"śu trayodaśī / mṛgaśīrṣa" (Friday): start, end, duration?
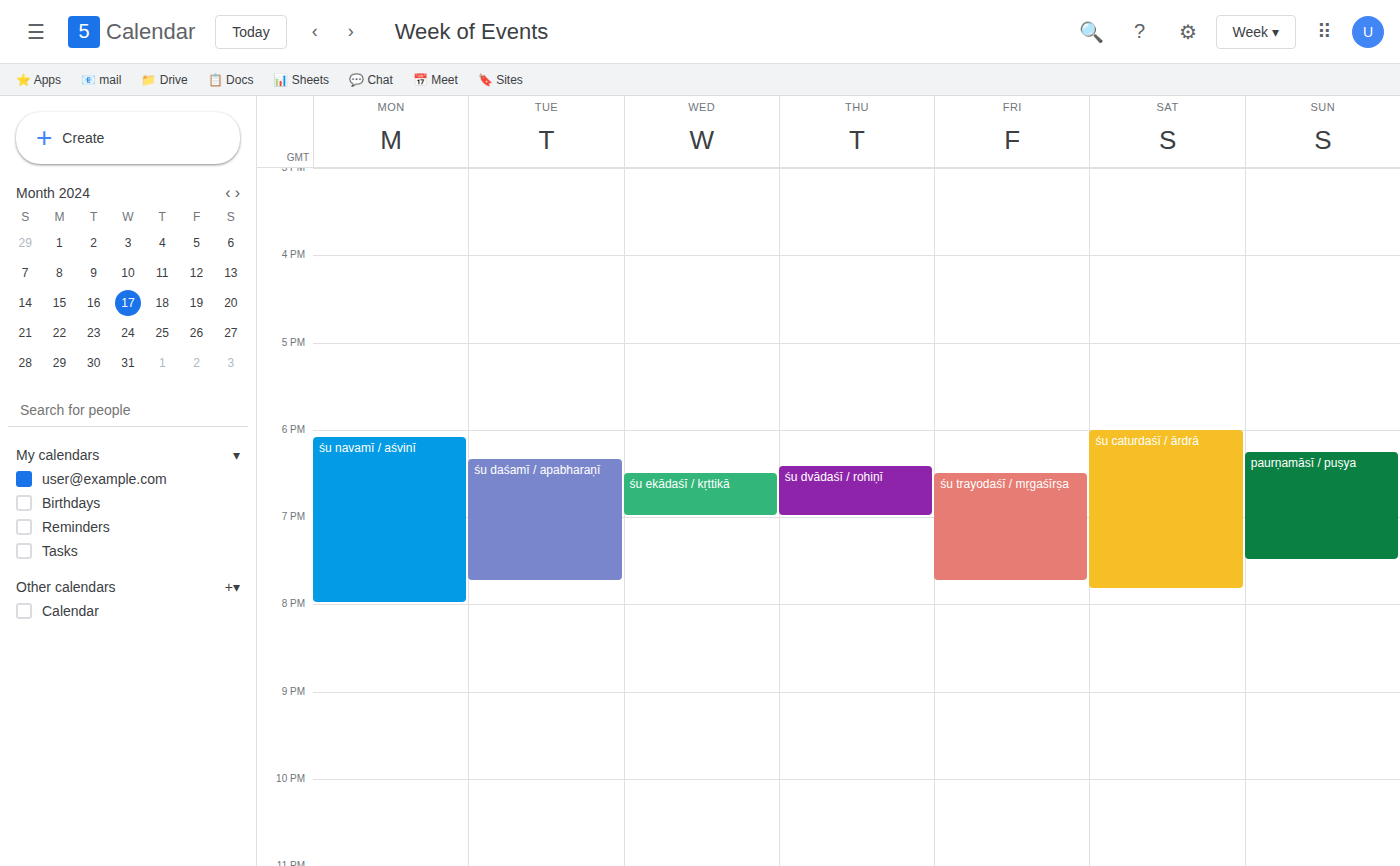
6:30 PM to 7:45 PM, 1 hour 15 minutes